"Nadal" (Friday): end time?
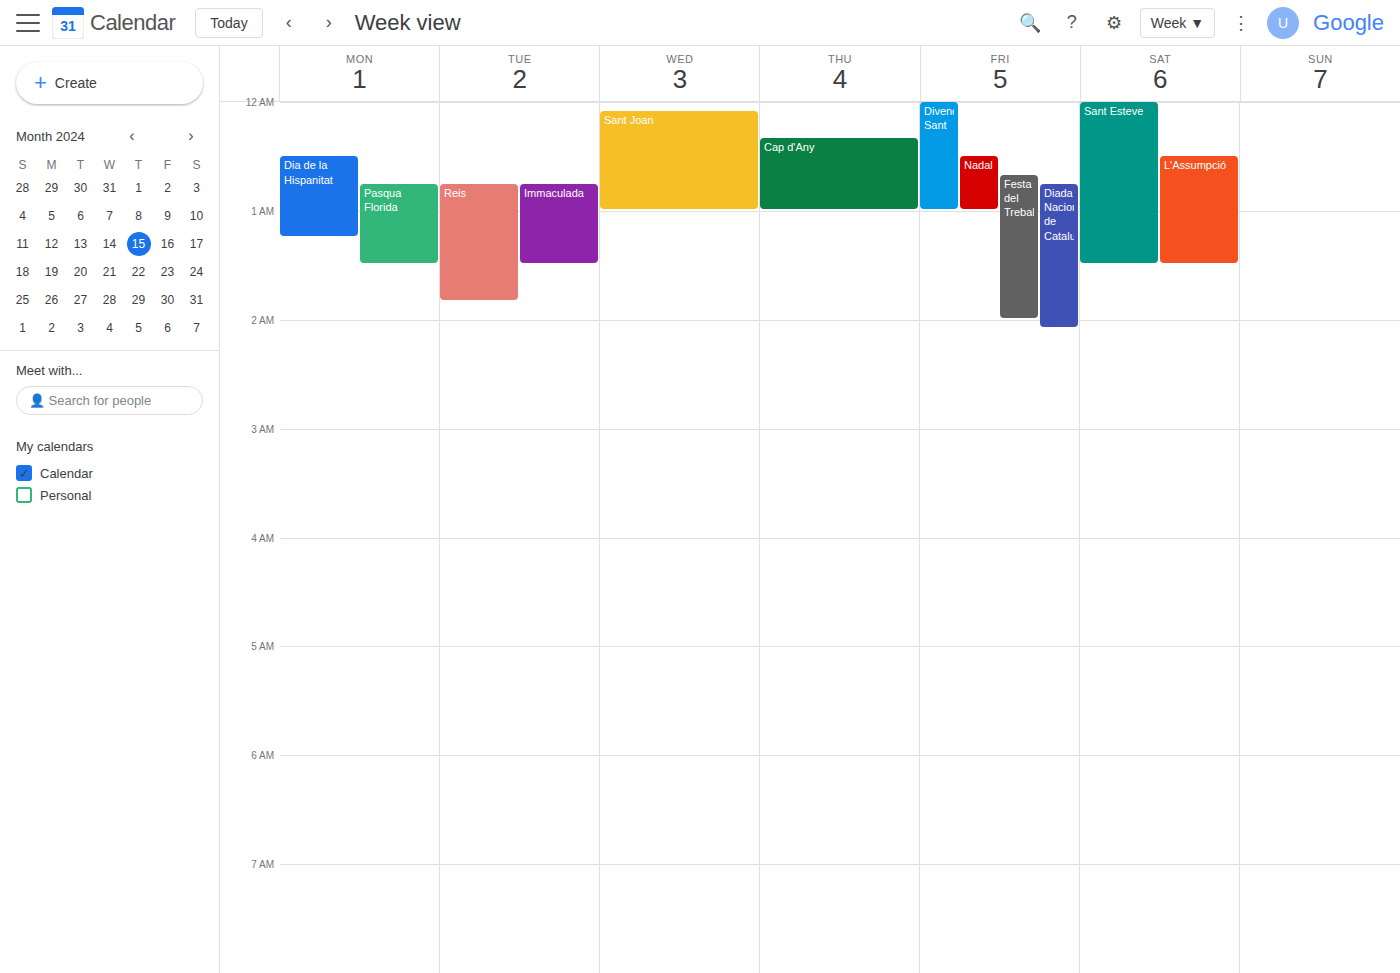
1:00 AM